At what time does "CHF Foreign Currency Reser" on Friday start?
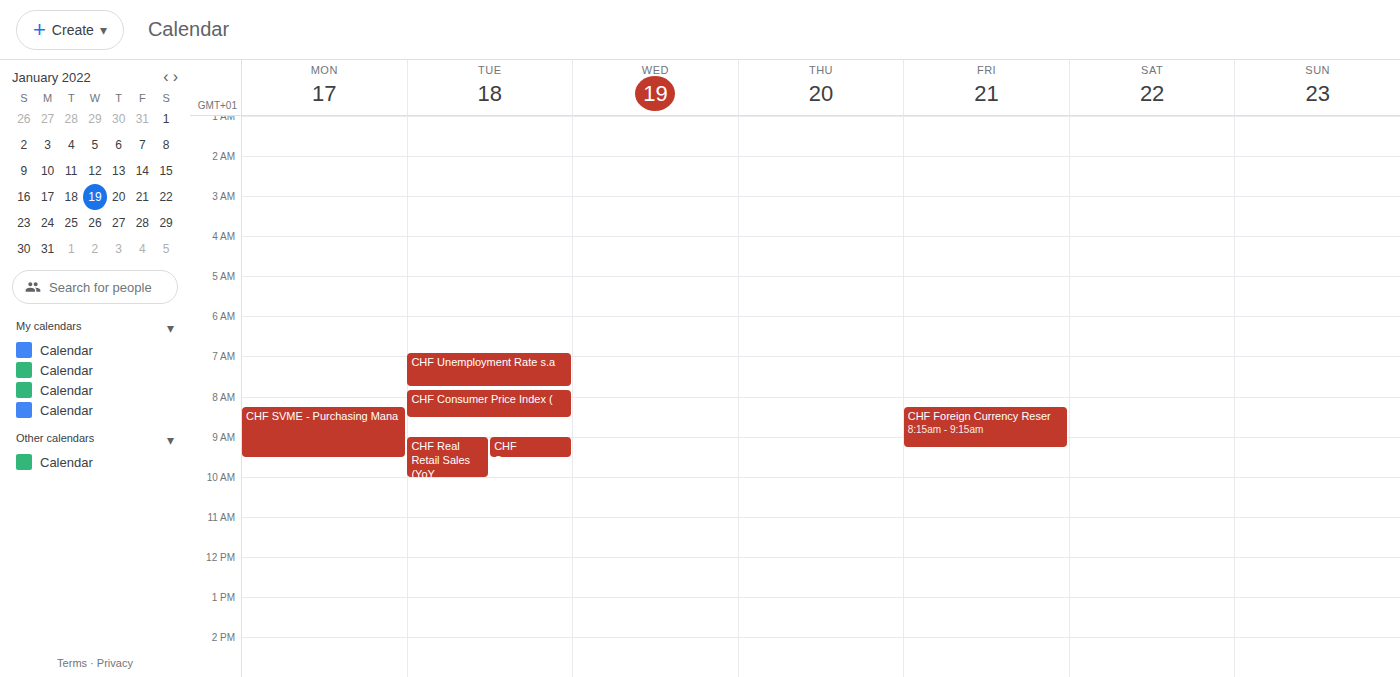
8:15 AM